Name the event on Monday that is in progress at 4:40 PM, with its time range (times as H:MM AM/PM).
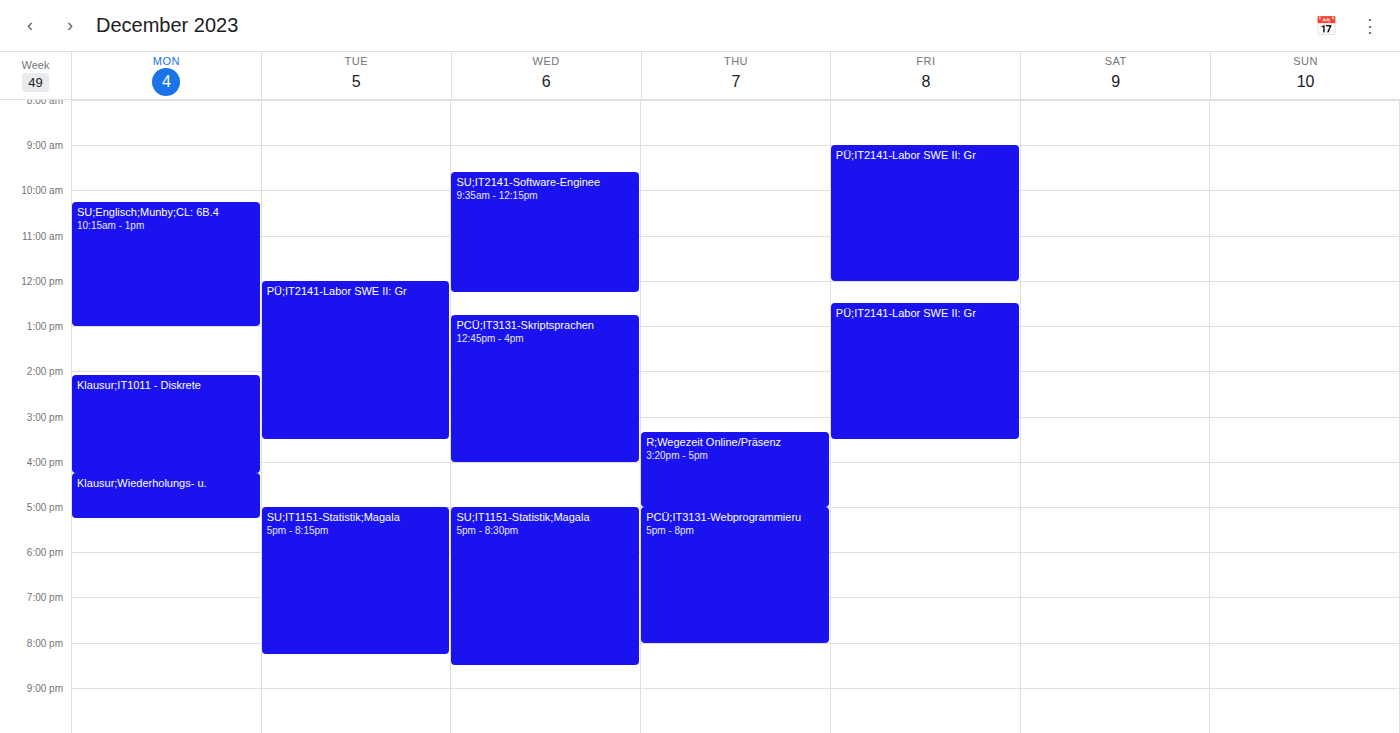
"Klausur;Wiederholungs- u.", 4:15 PM to 5:15 PM